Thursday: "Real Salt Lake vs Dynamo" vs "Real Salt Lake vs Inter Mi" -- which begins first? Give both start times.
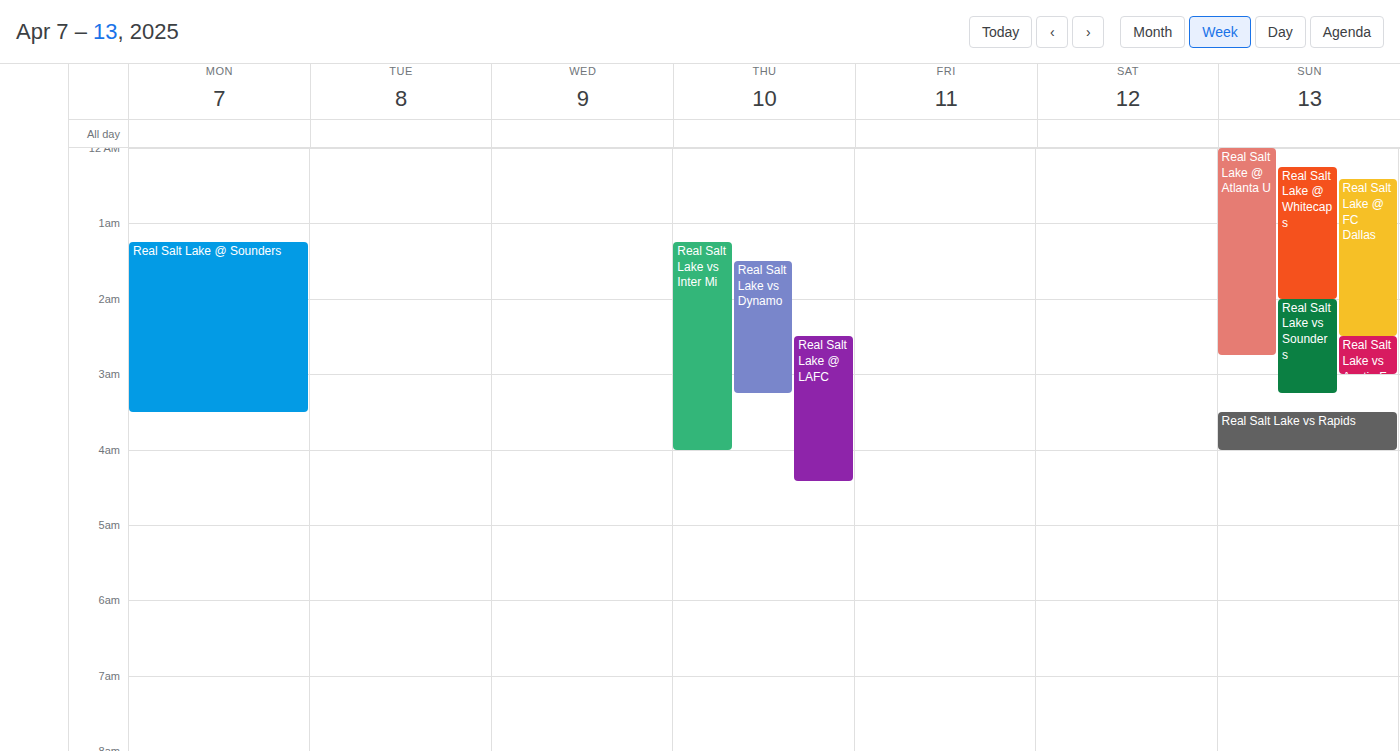
"Real Salt Lake vs Inter Mi" 1:15 AM; "Real Salt Lake vs Dynamo" 1:30 AM.